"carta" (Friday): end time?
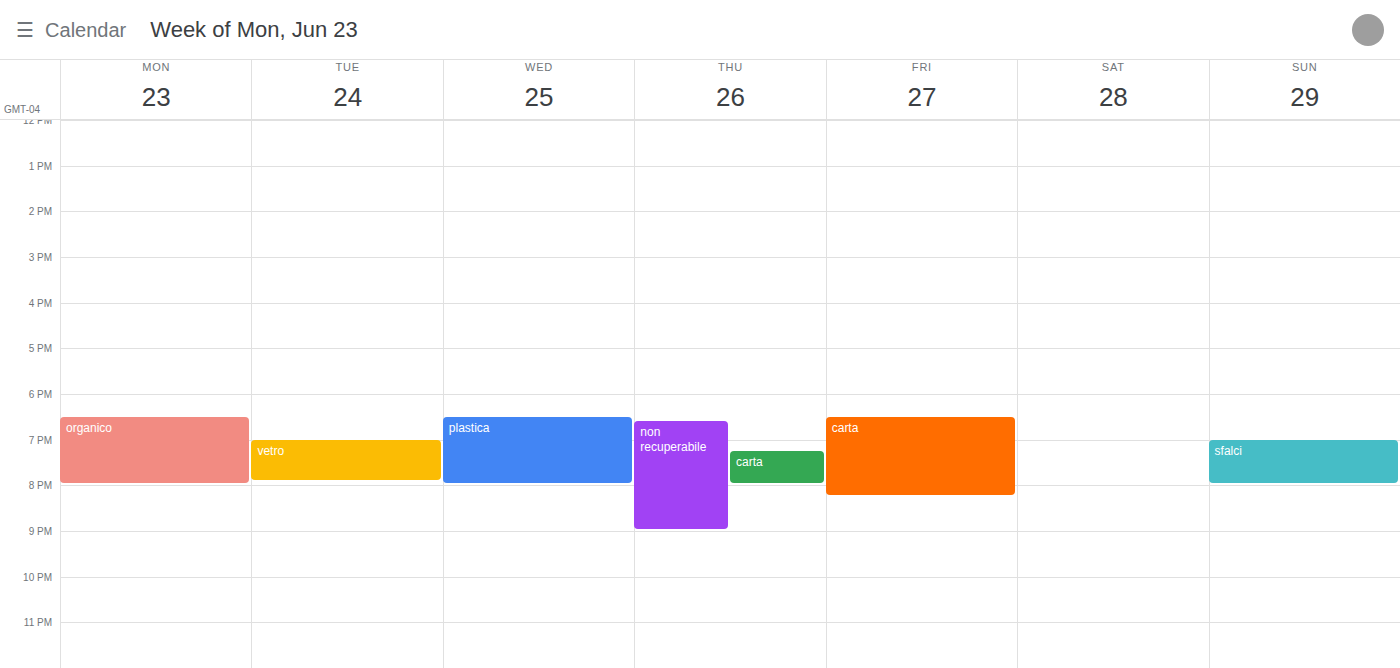
8:15 PM